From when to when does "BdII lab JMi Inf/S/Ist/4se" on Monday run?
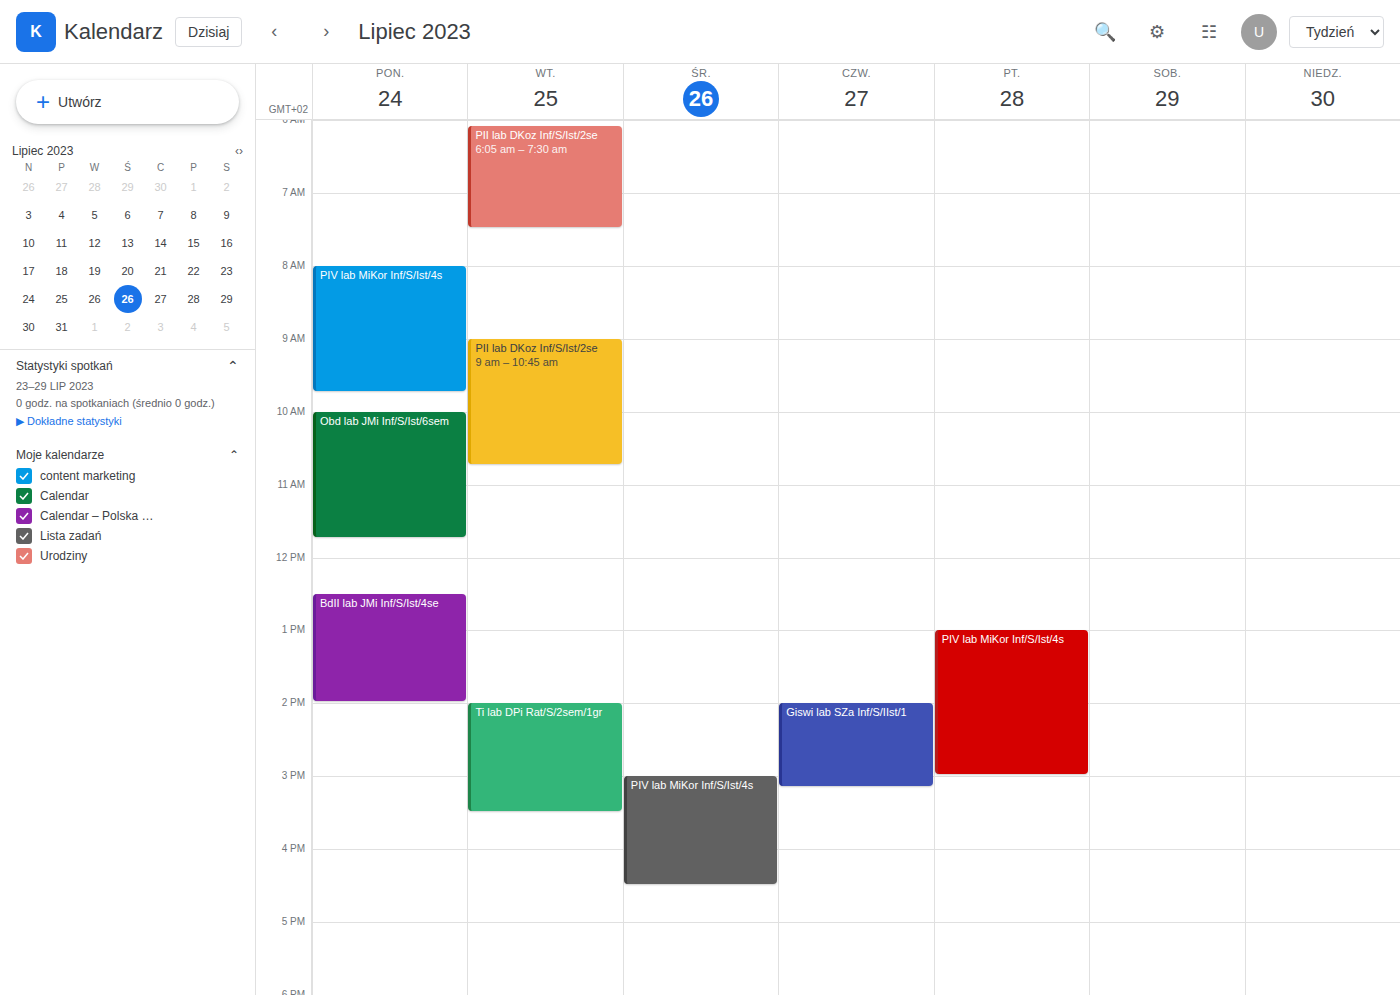
12:30 to 14:00